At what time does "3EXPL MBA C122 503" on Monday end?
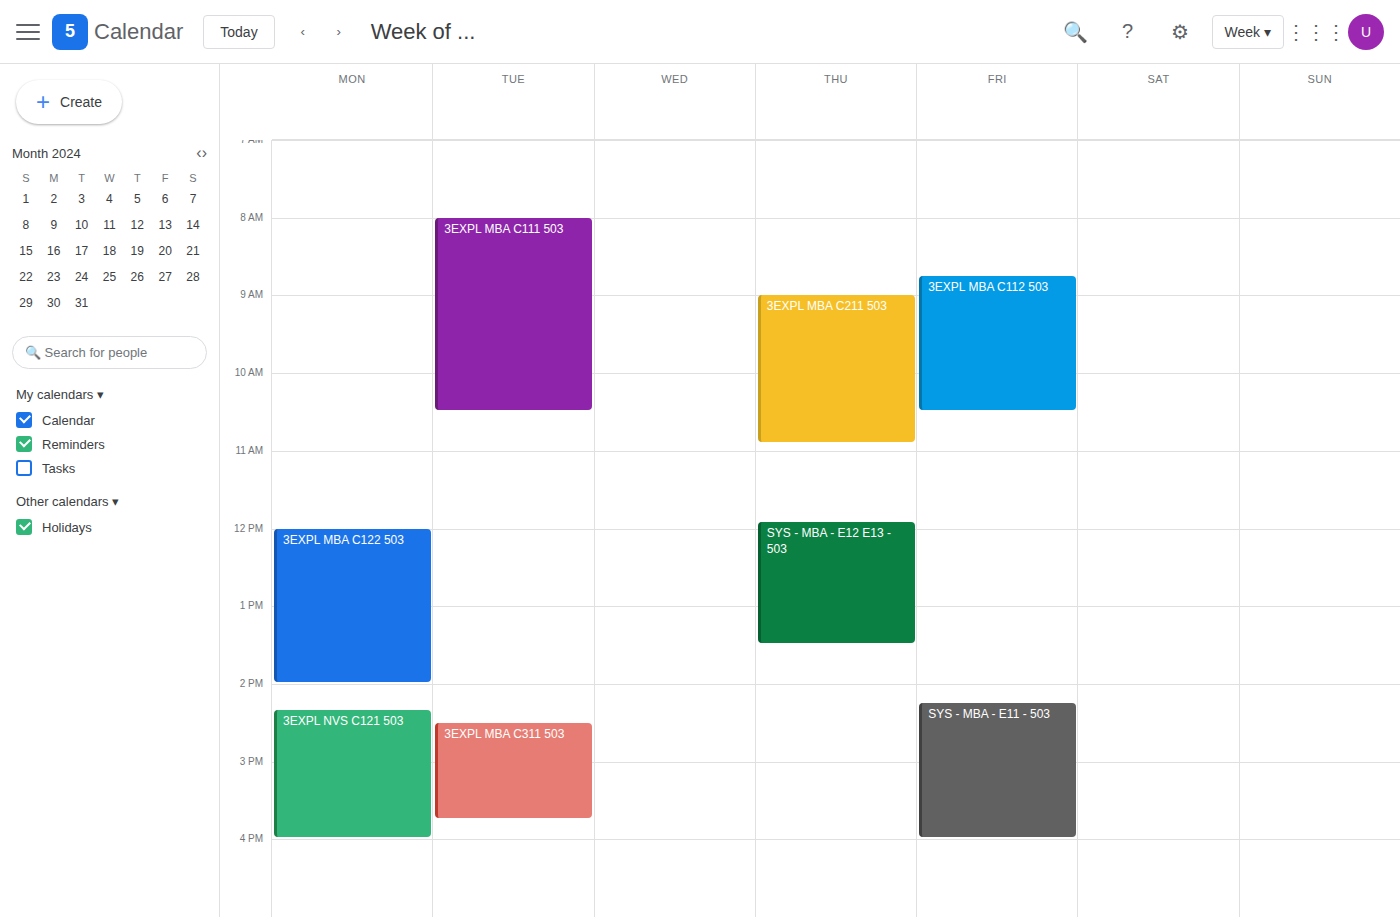
2:00 PM